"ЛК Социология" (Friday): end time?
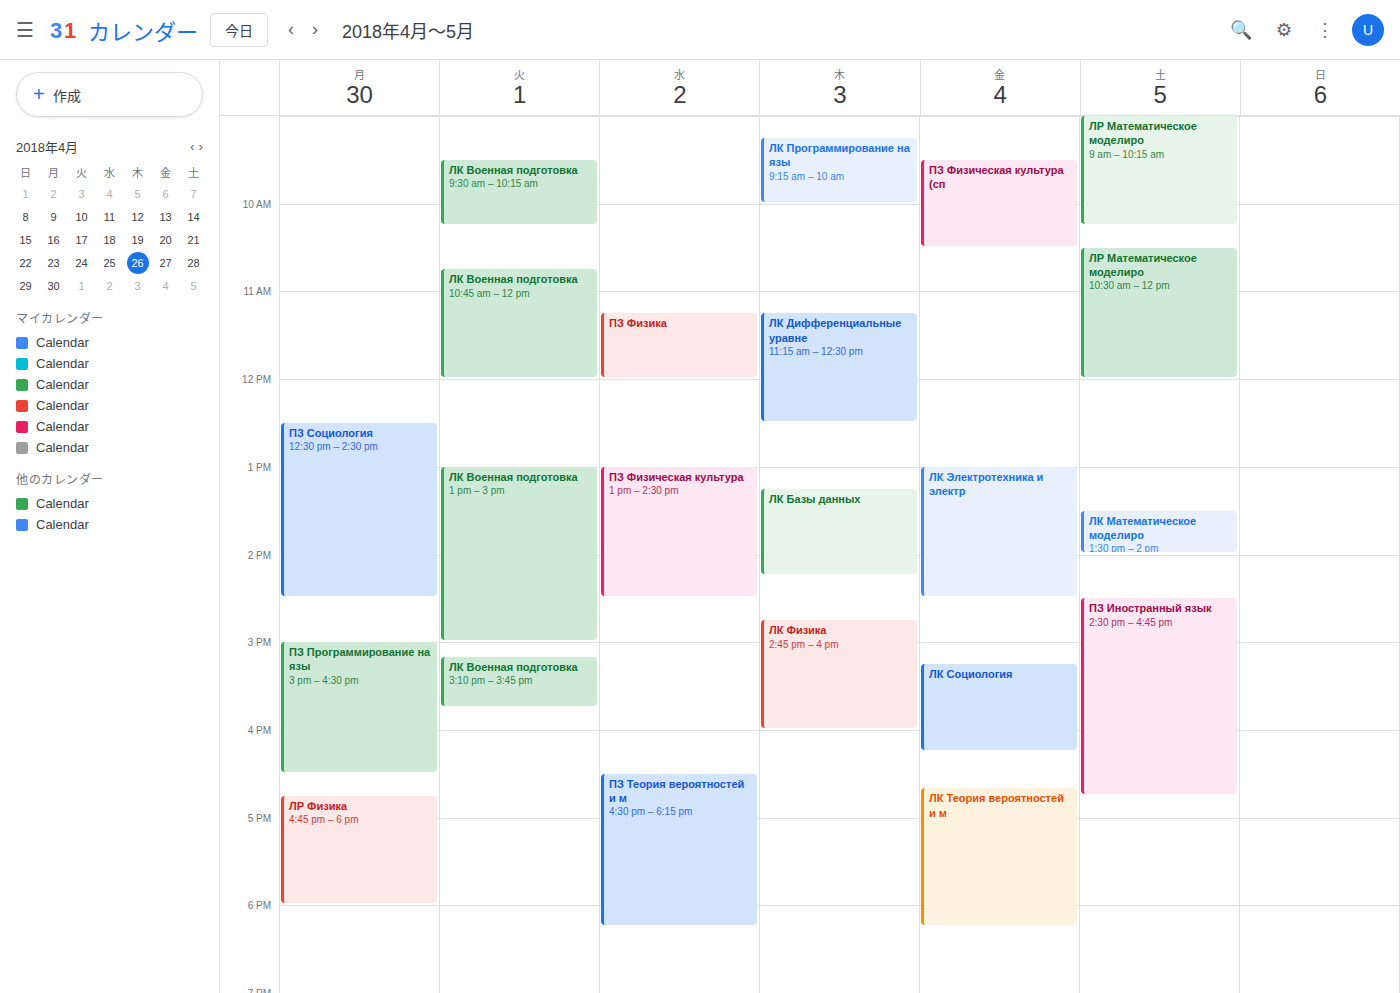
4:15 PM